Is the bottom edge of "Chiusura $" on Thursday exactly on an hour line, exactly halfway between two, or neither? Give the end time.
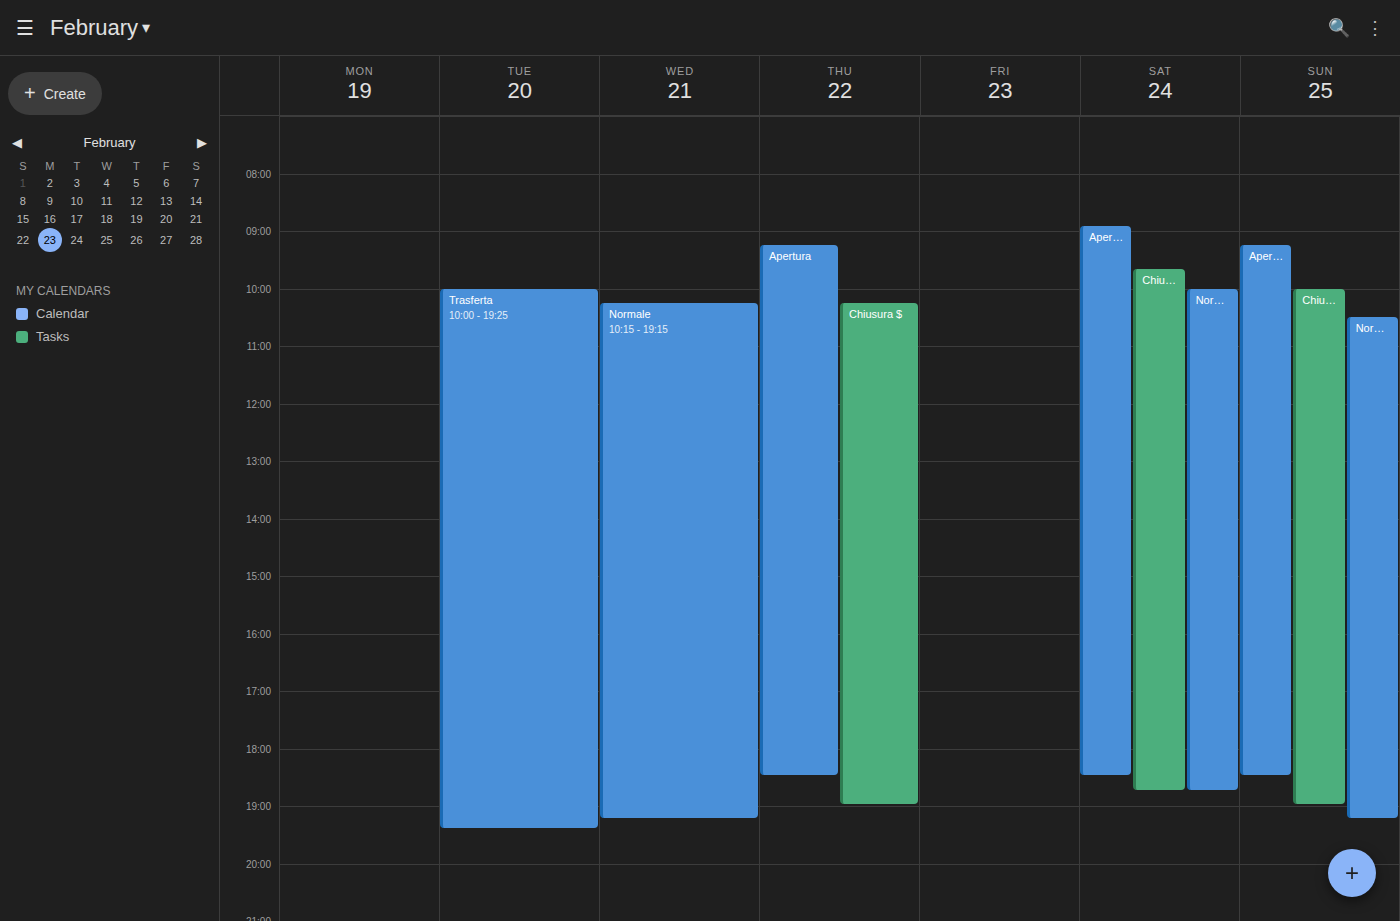
7:00 PM -- exactly on the 7 PM line.